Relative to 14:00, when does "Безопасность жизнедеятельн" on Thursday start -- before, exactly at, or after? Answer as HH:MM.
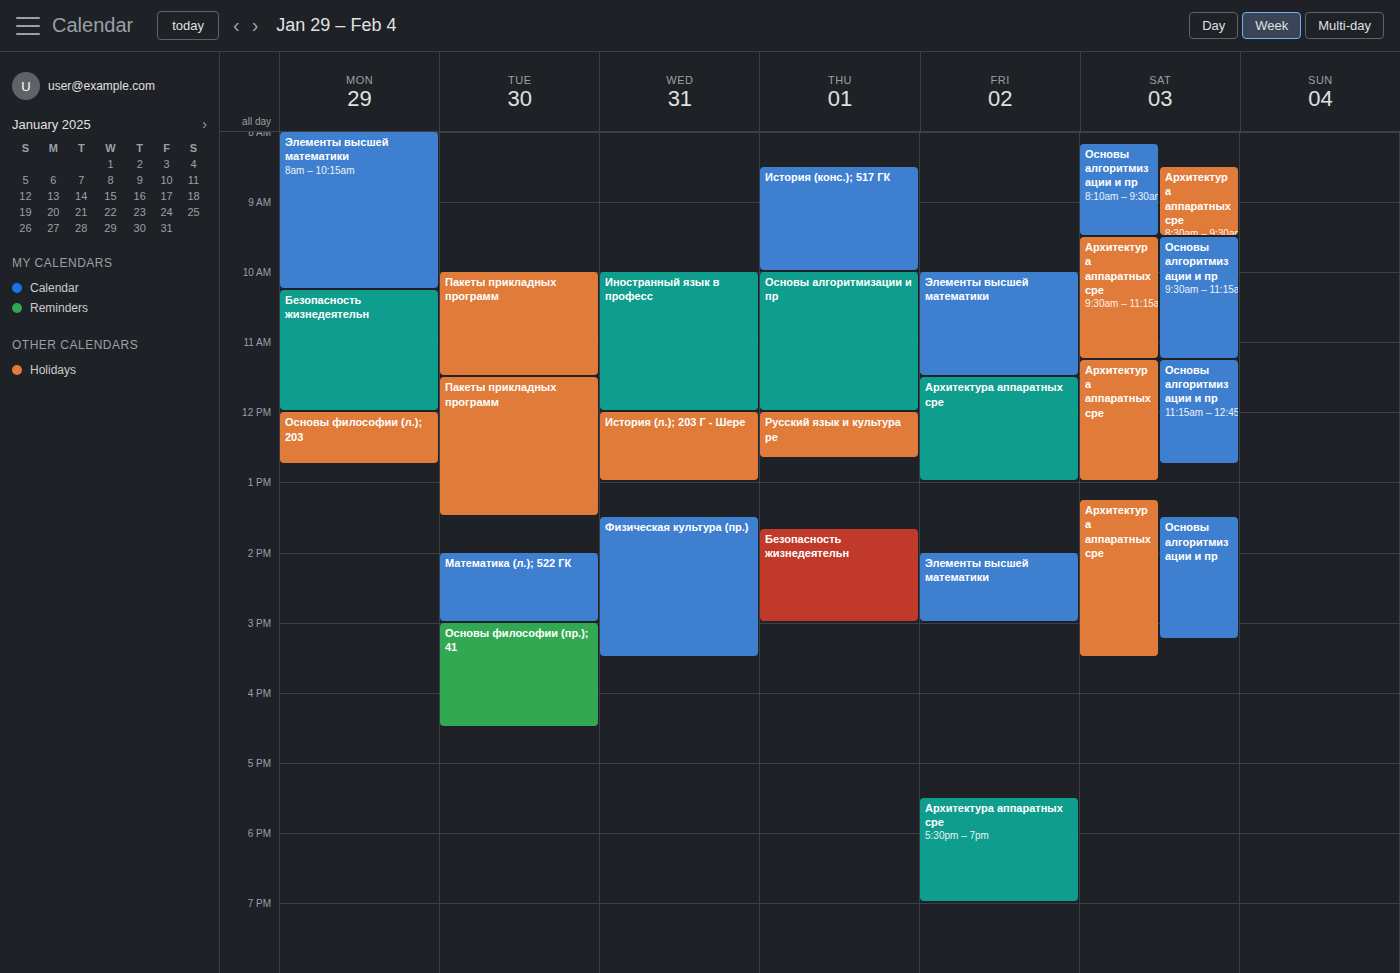
13:40 -- before 14:00, 20 minutes above the 14:00 line.